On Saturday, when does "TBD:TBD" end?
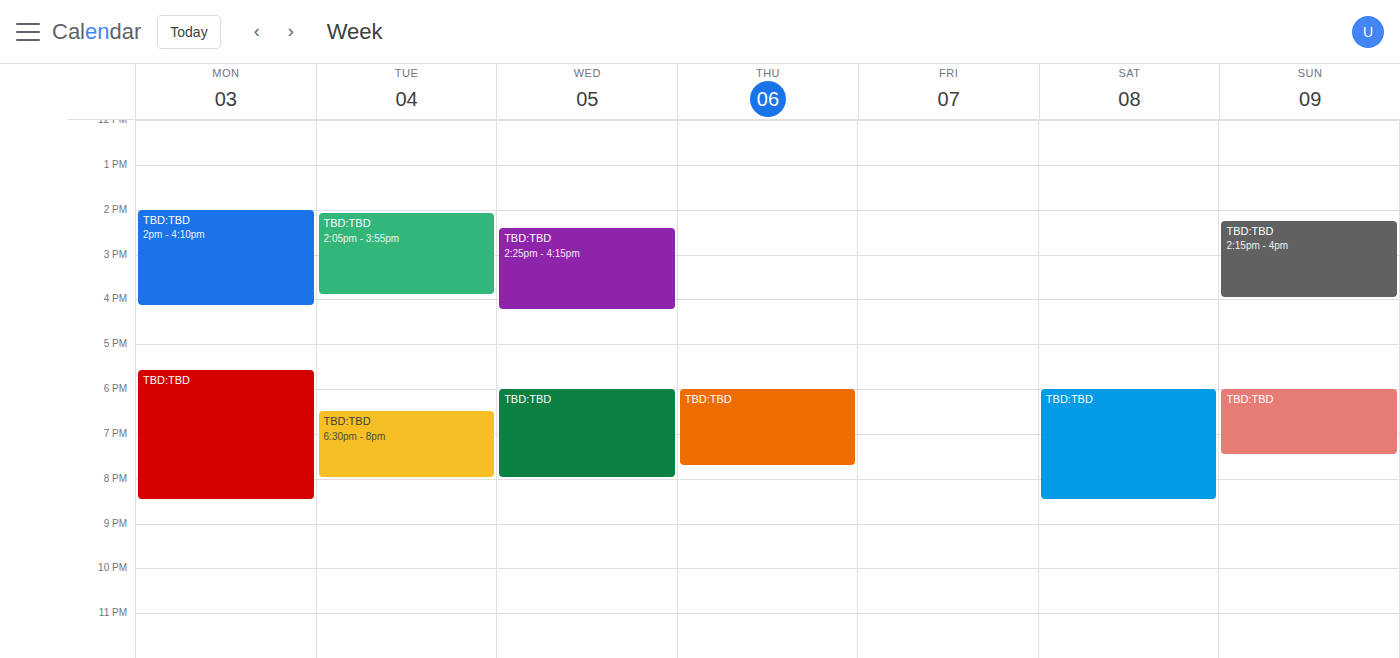
8:30 PM